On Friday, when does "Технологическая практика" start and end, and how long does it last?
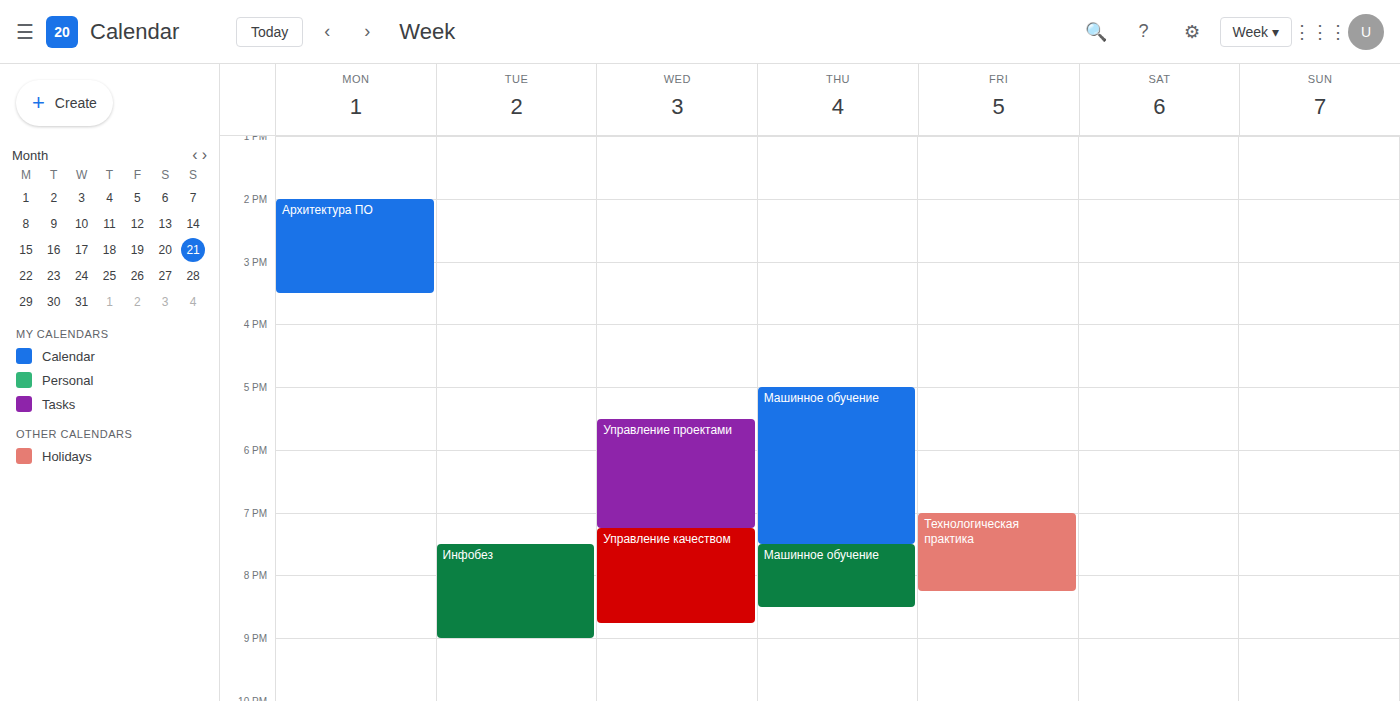
7:00 PM to 8:15 PM, 1 hour 15 minutes